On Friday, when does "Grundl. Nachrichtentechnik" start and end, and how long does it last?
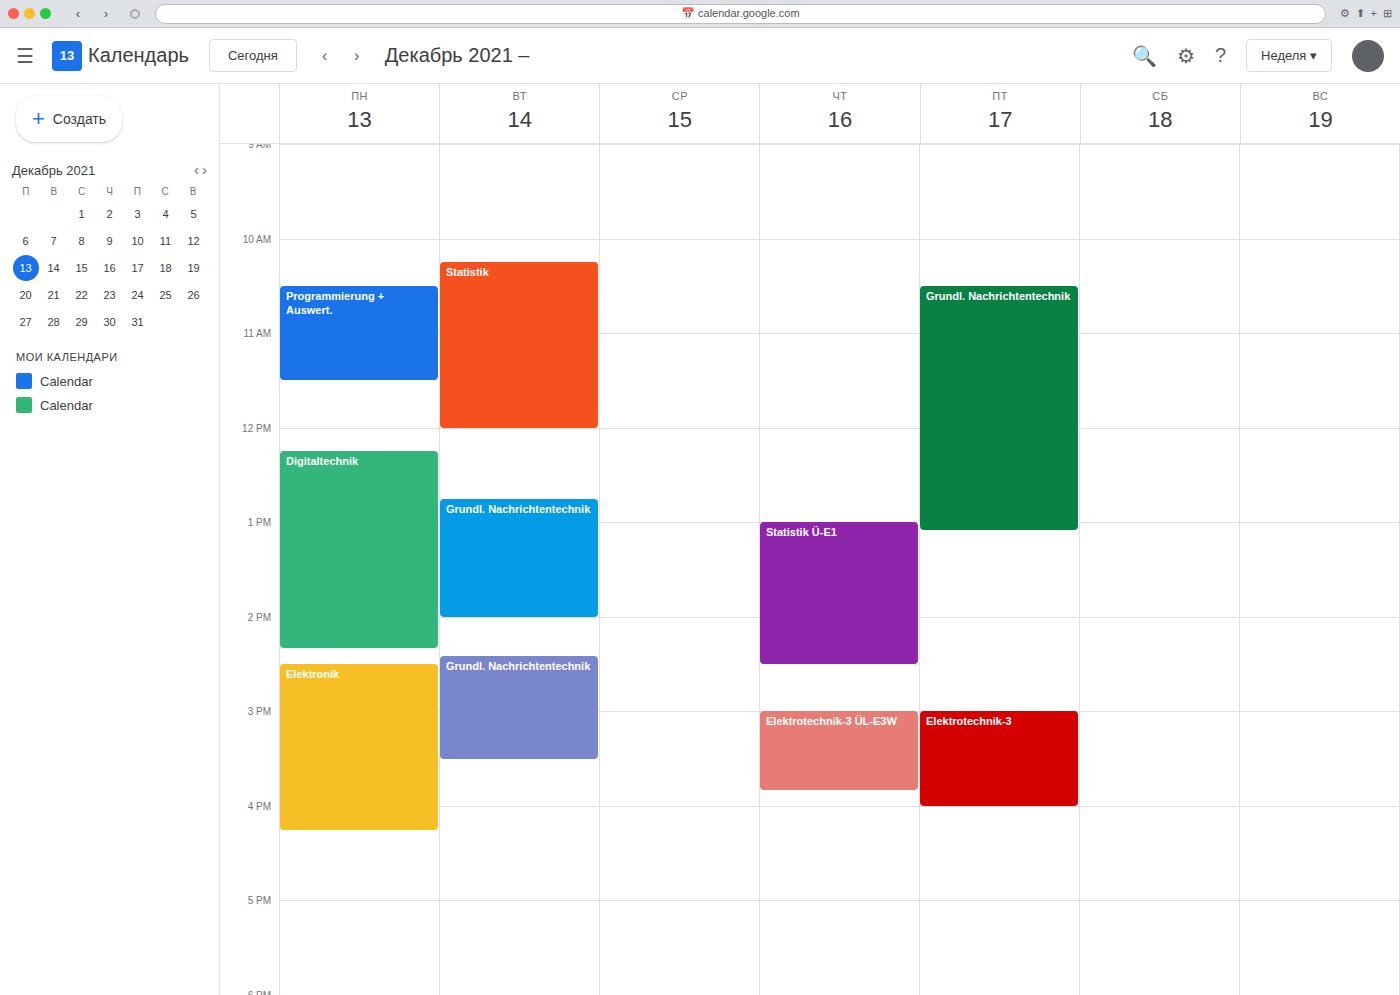
10:30 AM to 1:05 PM, 2 hours 35 minutes